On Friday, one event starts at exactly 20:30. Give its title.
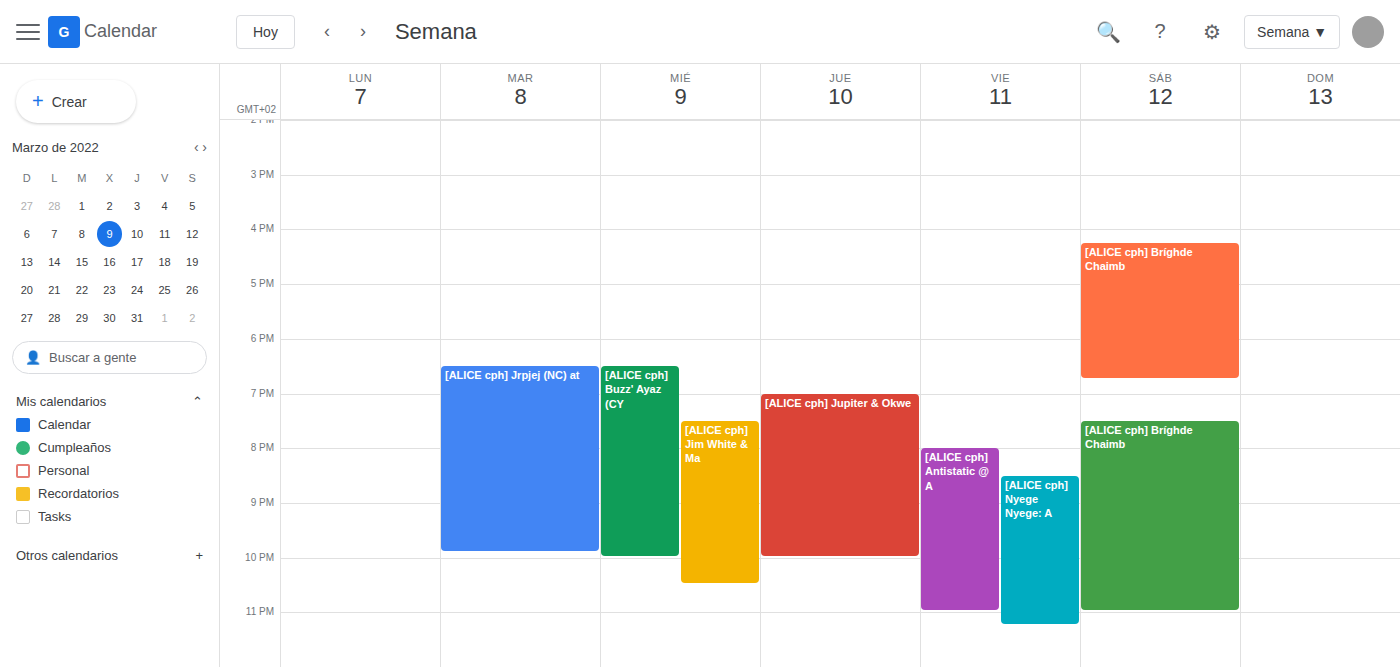
"[ALICE cph] Nyege Nyege: A"